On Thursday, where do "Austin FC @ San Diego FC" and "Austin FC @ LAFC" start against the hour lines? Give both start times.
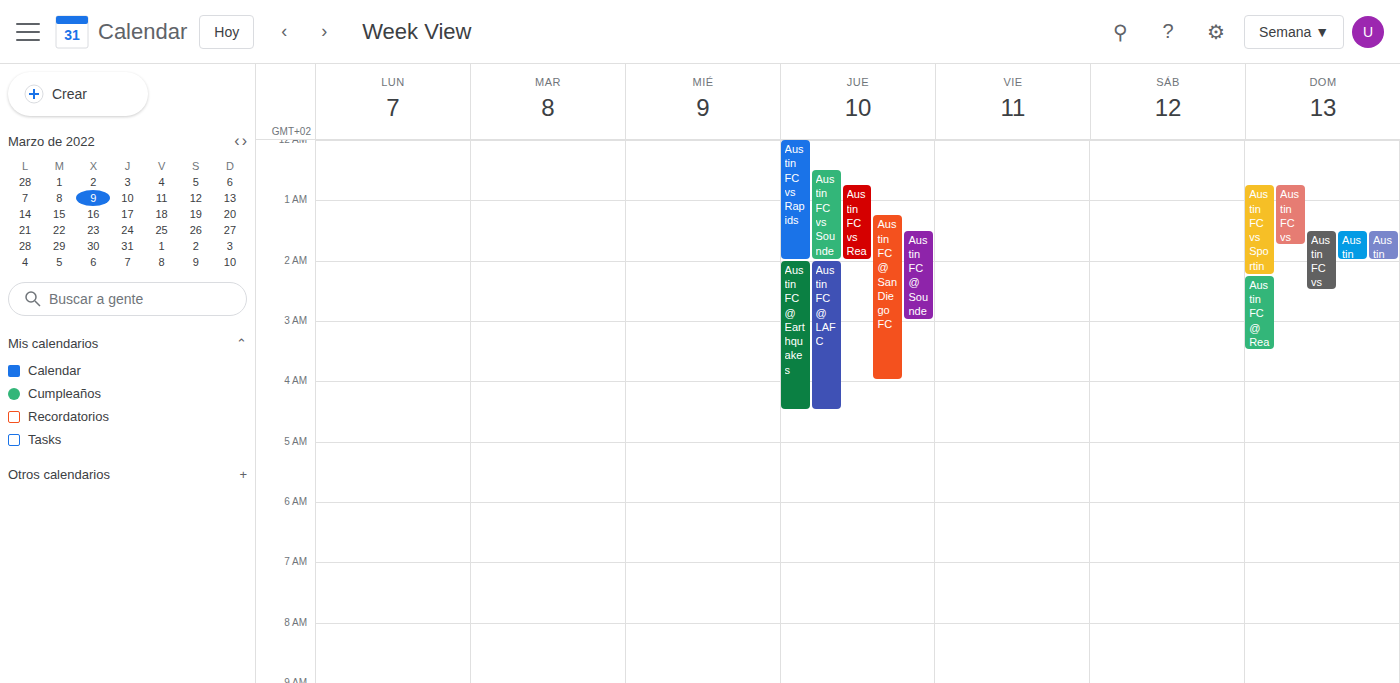
"Austin FC @ San Diego FC": 1:15 AM, neither: a quarter of the way from the 1 AM line to the 2 AM line. "Austin FC @ LAFC": 2:00 AM, exactly on the 2 AM line.